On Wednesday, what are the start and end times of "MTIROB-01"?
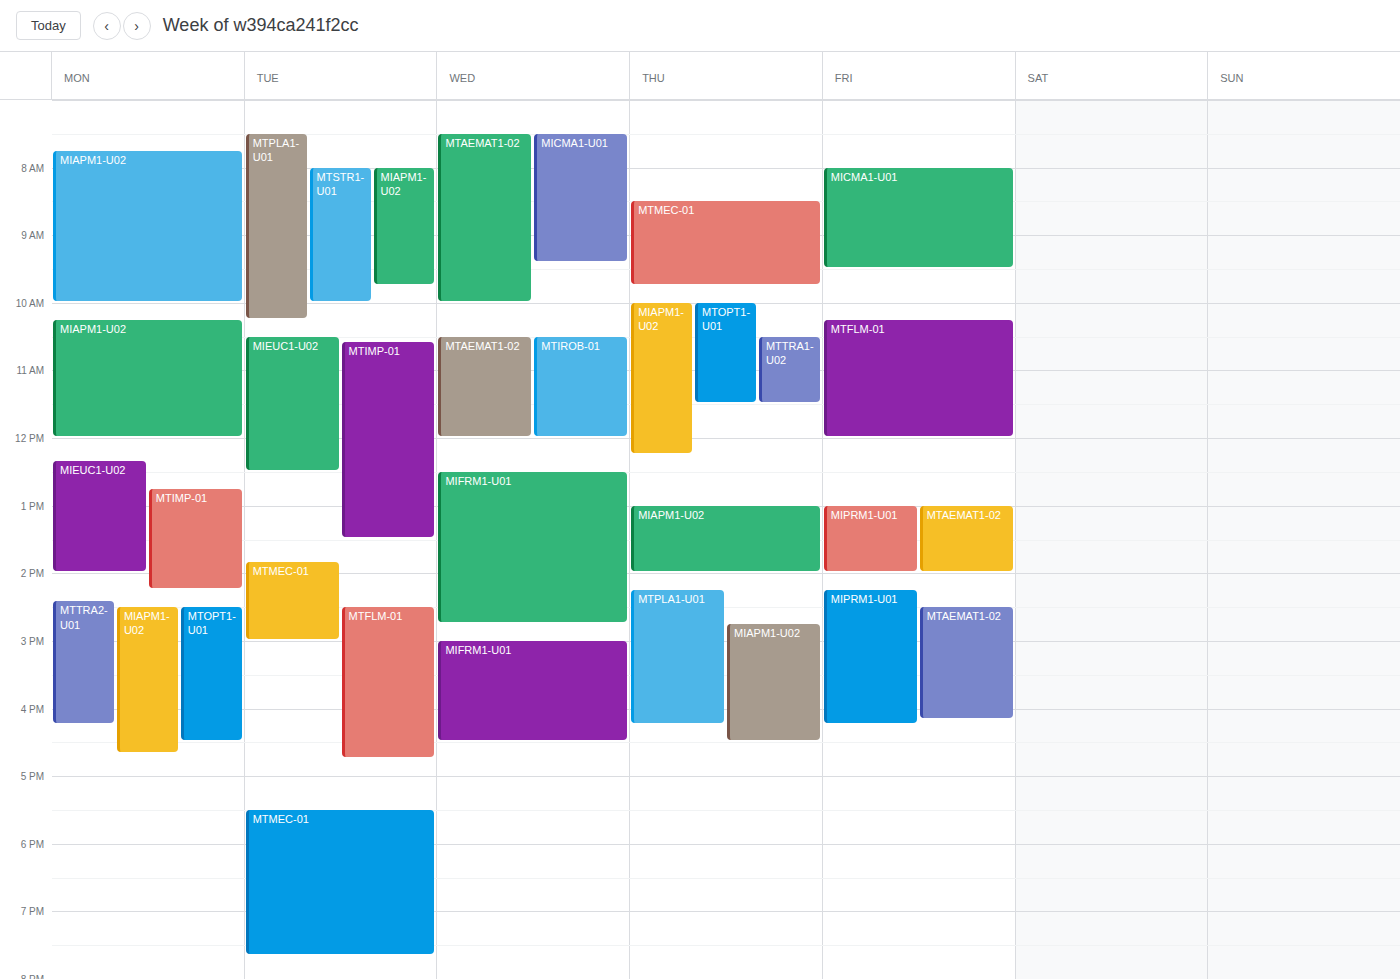
10:30 AM to 12:00 PM